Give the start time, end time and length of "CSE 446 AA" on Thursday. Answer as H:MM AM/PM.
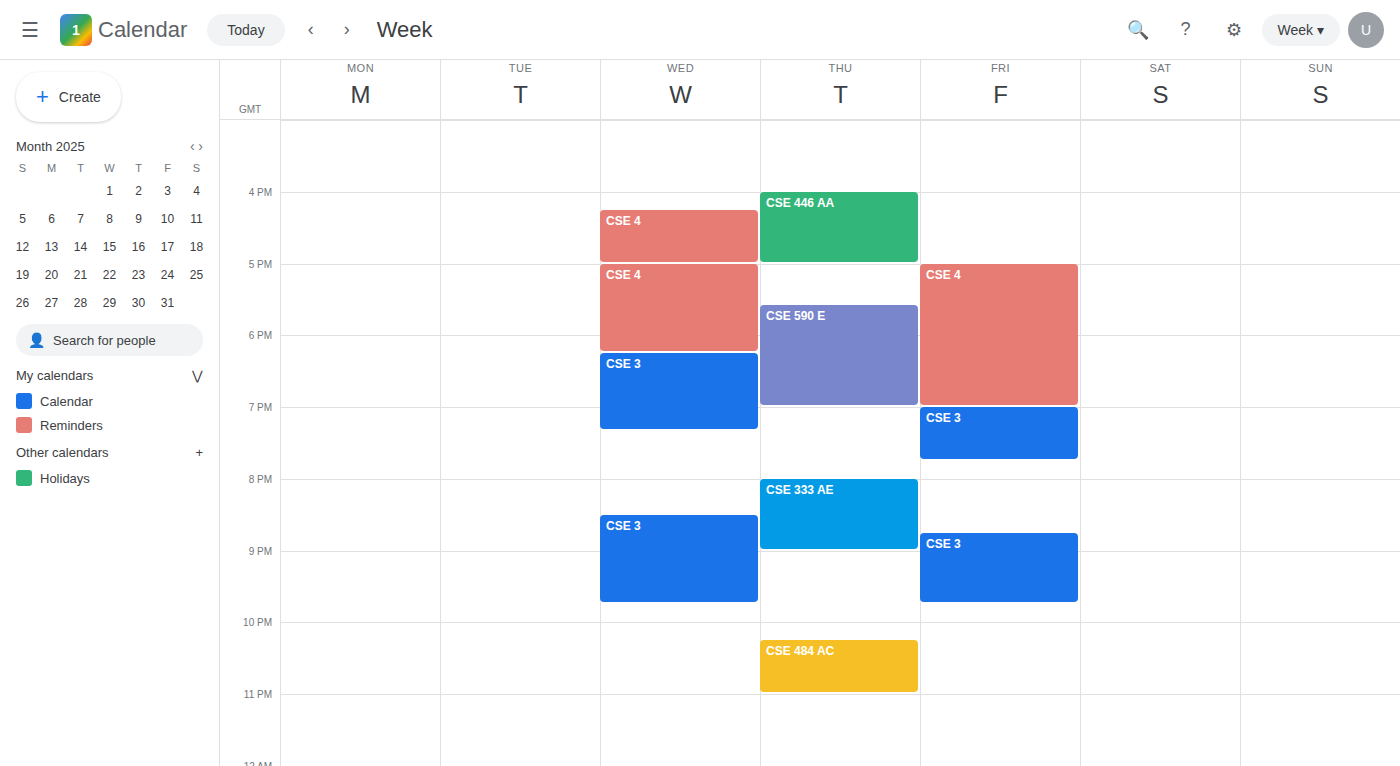
4:00 PM to 5:00 PM, 1 hour